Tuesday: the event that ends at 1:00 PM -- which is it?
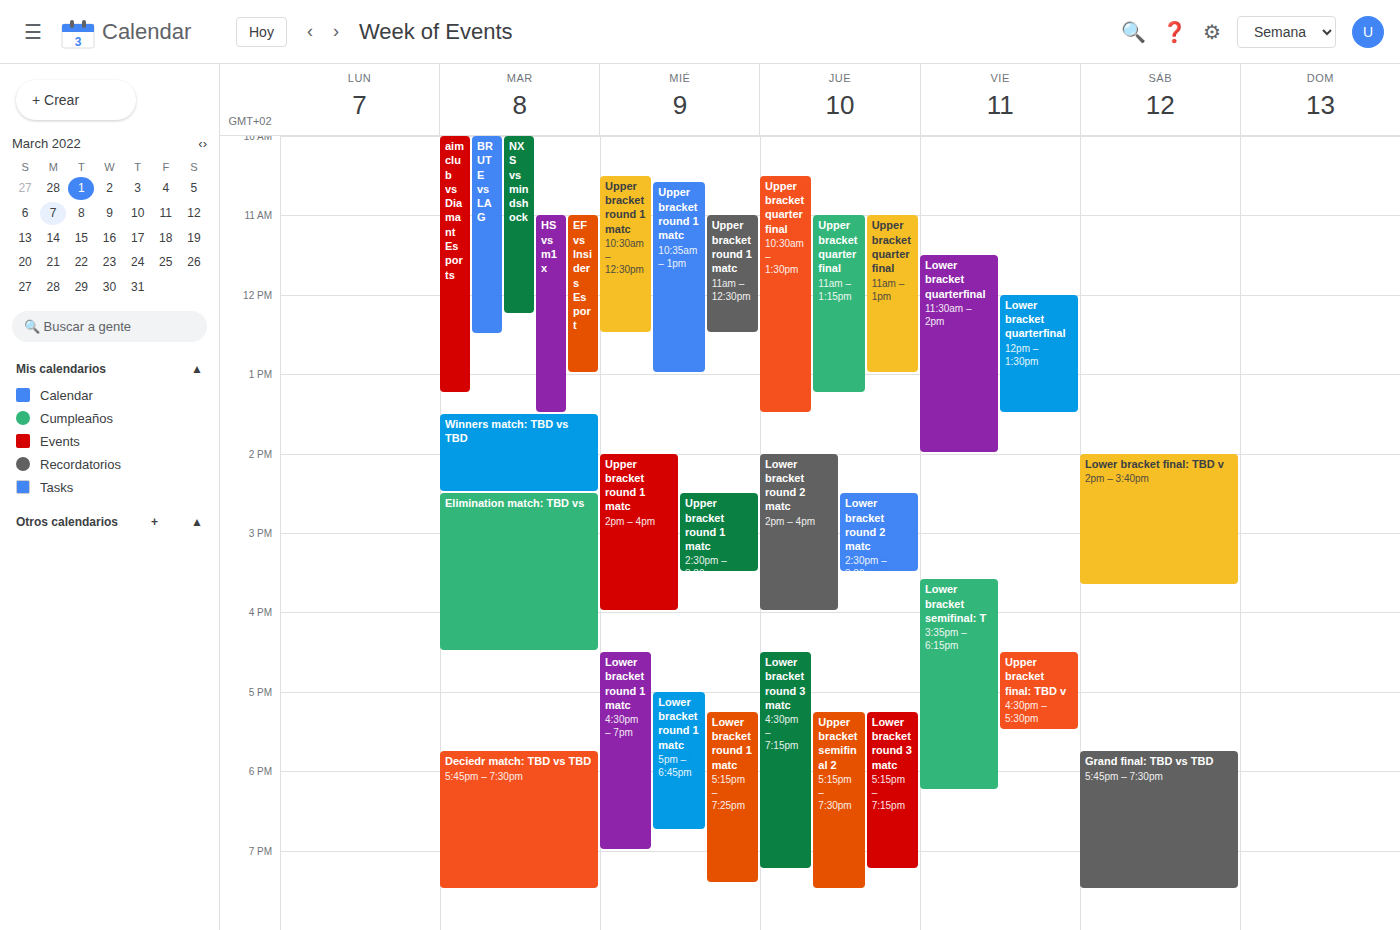
"EF vs Insiders Esport"